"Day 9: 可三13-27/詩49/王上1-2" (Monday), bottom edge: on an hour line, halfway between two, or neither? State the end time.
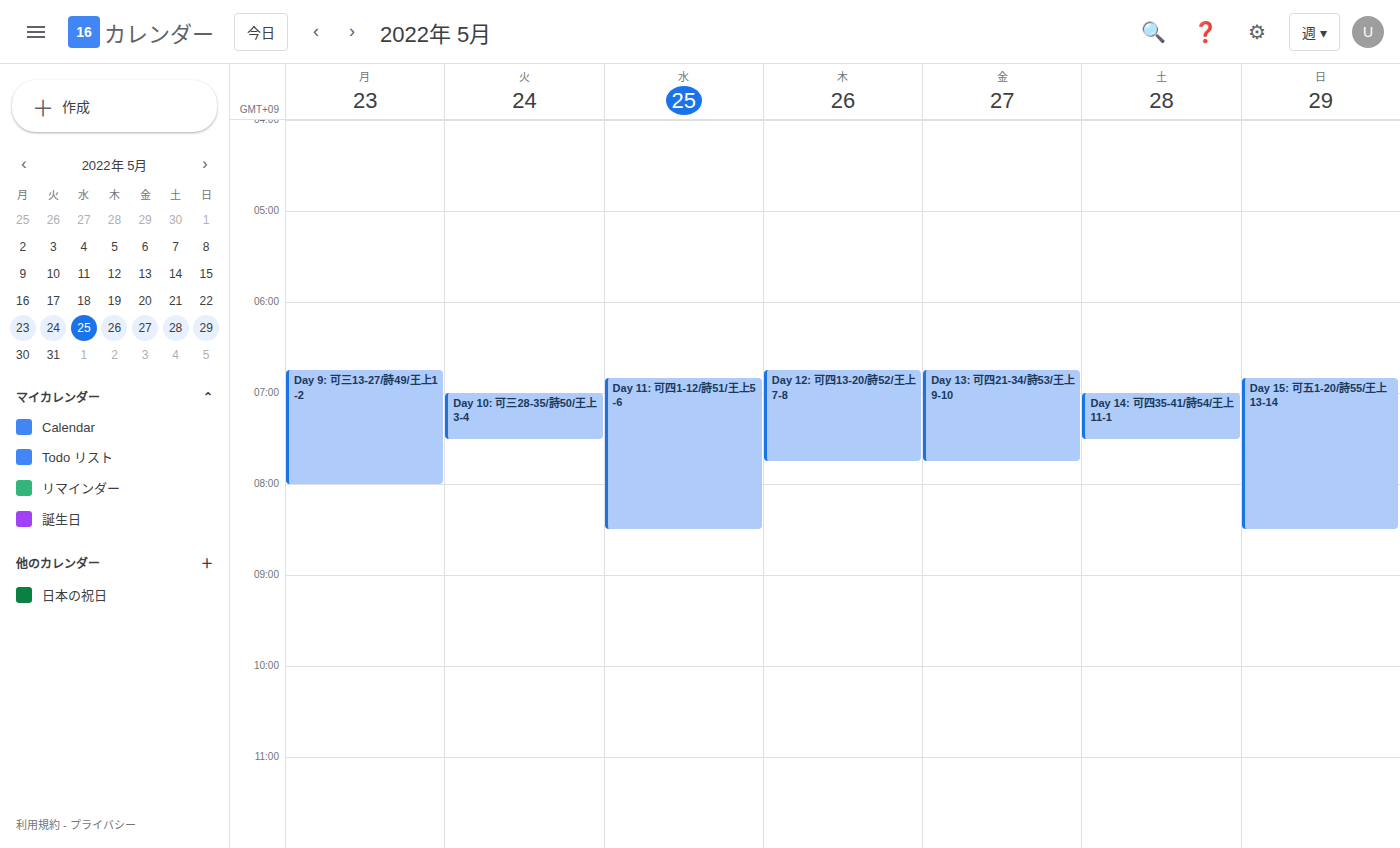
8:00 AM -- exactly on the 8 AM line.